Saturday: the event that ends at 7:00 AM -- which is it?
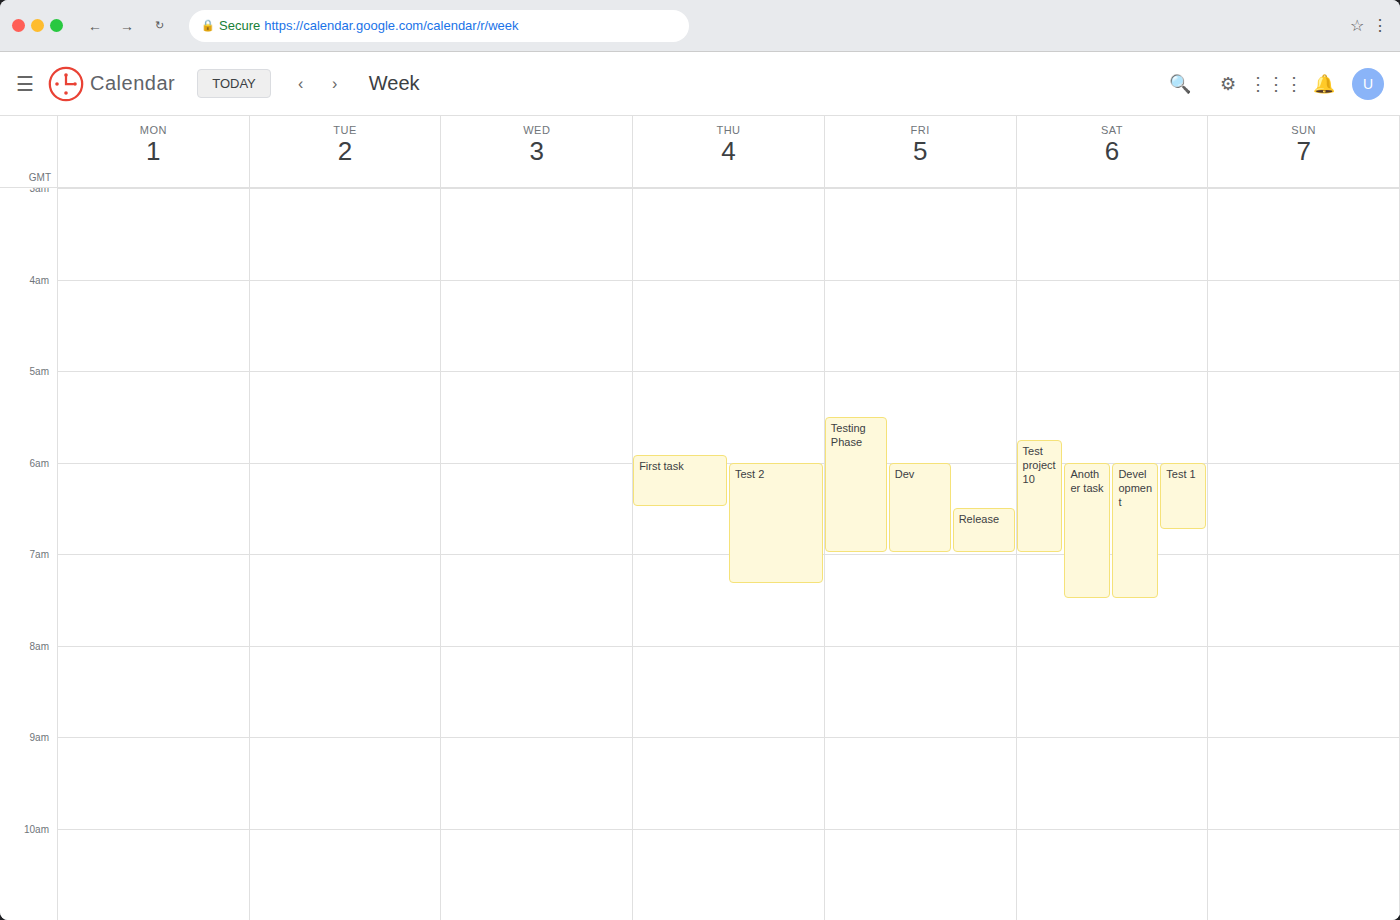
"Test project 10"